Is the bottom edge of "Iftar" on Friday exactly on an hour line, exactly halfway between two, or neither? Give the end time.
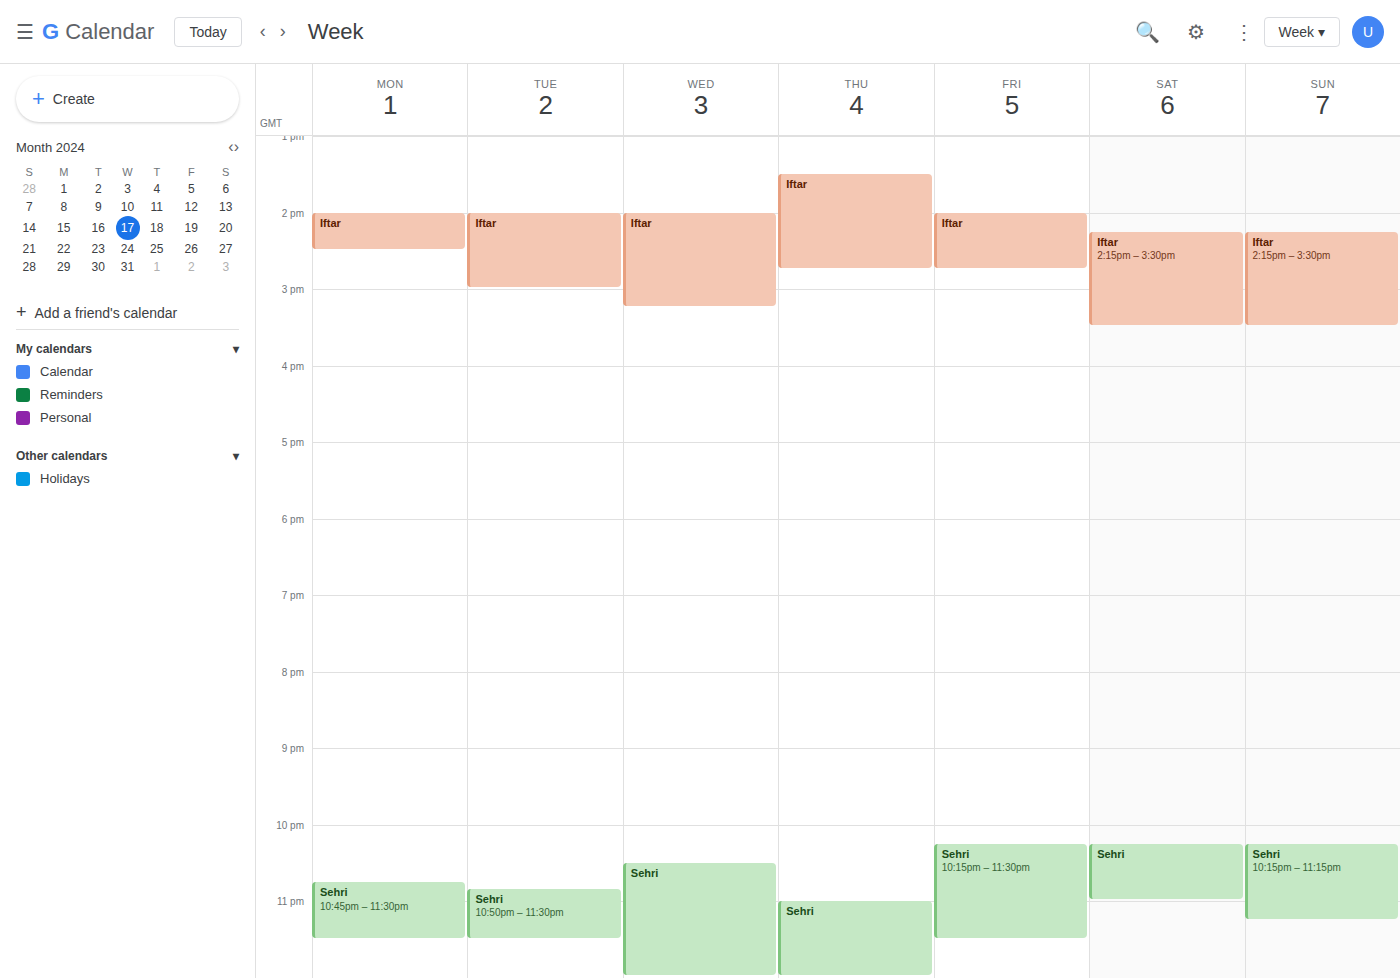
14:45 -- neither: three quarters of the way from the 14:00 line to the 15:00 line.